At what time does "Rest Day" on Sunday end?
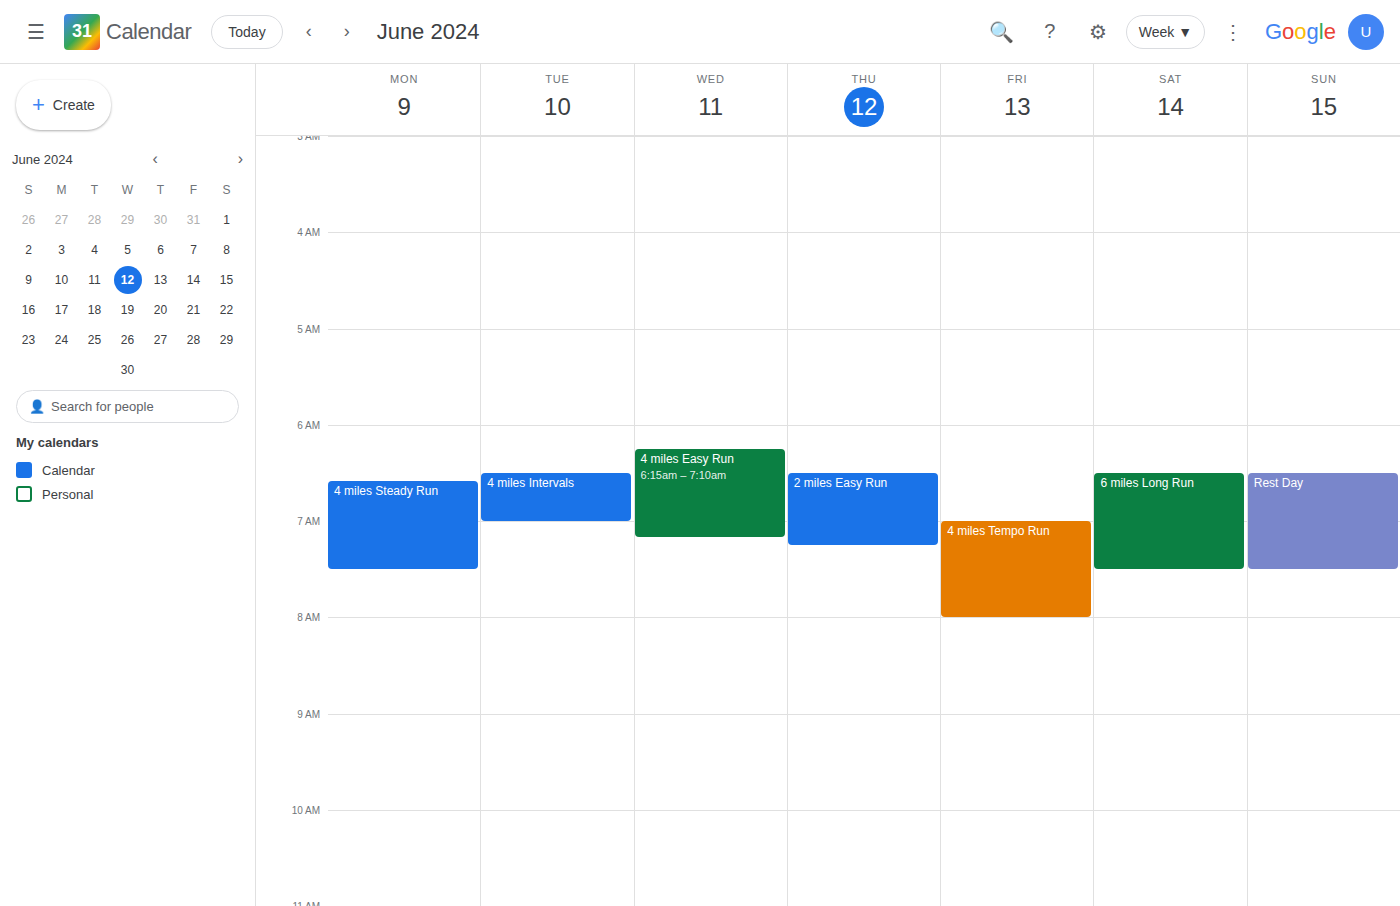
7:30 AM